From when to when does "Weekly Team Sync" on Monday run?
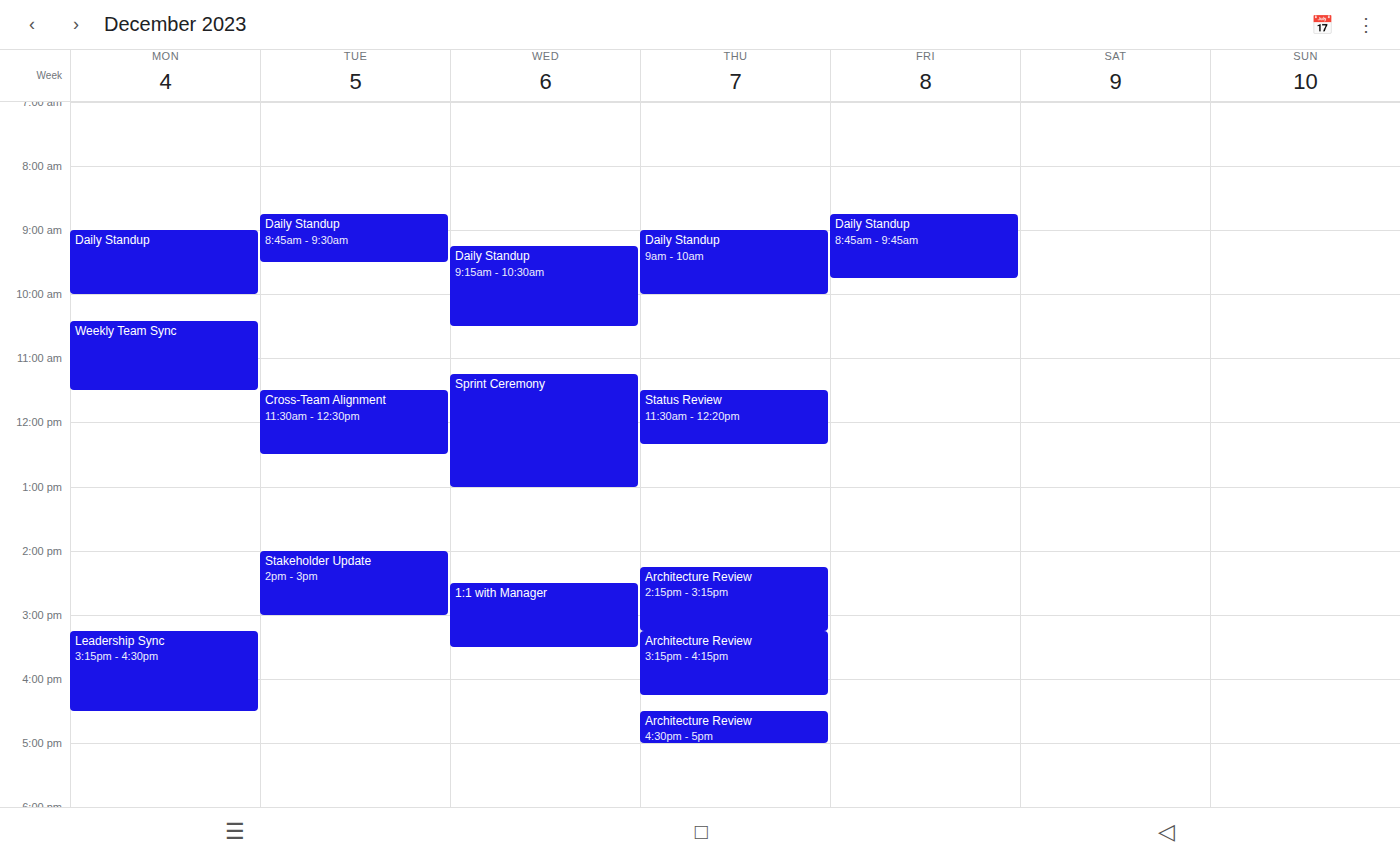
10:25 AM to 11:30 AM